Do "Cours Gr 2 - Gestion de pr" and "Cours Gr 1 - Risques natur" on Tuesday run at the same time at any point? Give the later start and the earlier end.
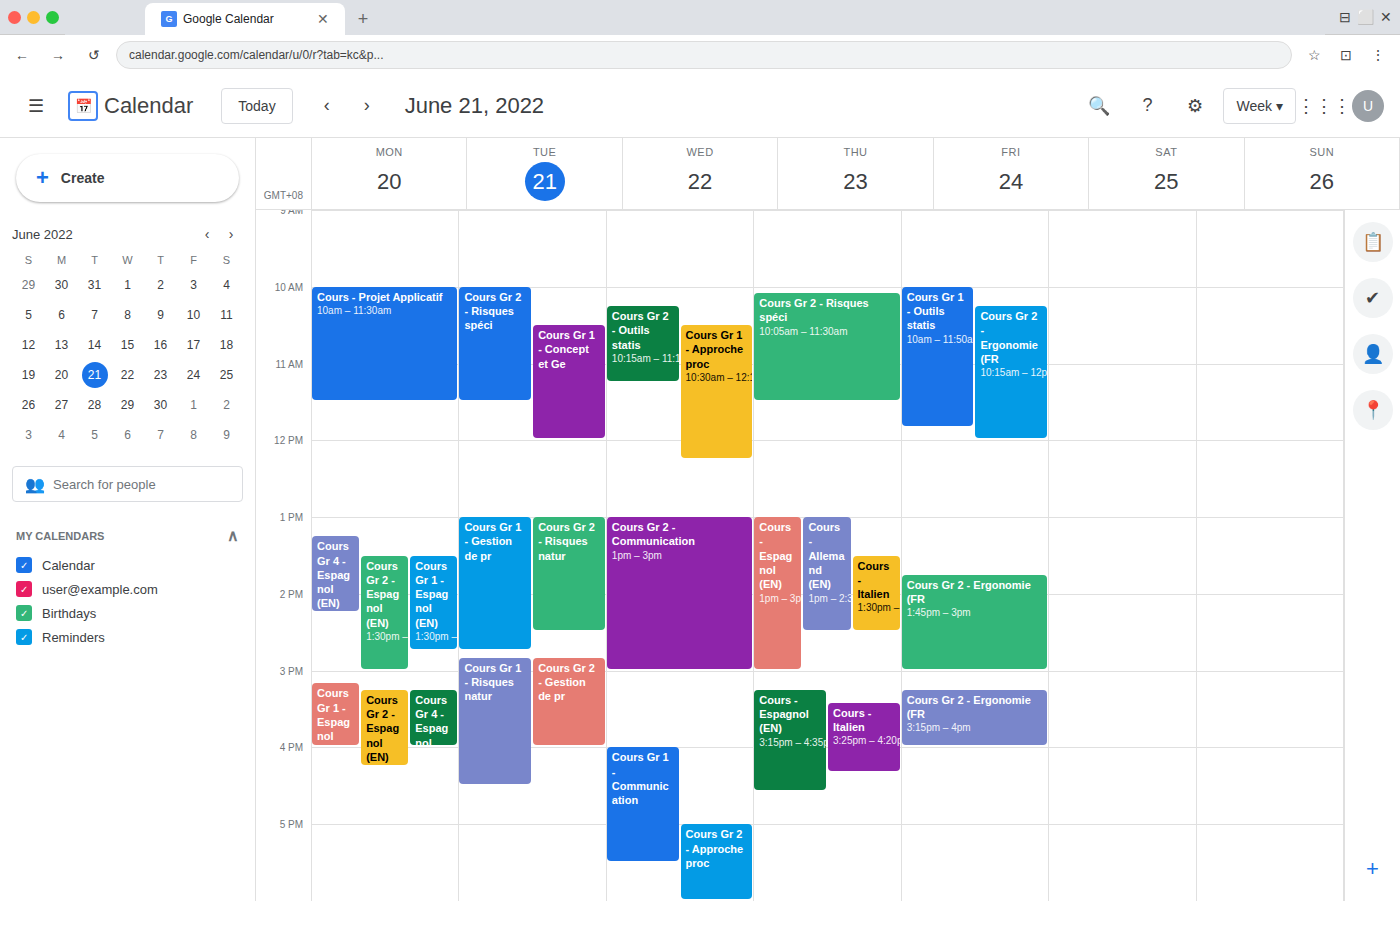
"Cours Gr 1 - Risques natur" starts at 14:50, before "Cours Gr 2 - Gestion de pr" ends at 16:00 -- they overlap.